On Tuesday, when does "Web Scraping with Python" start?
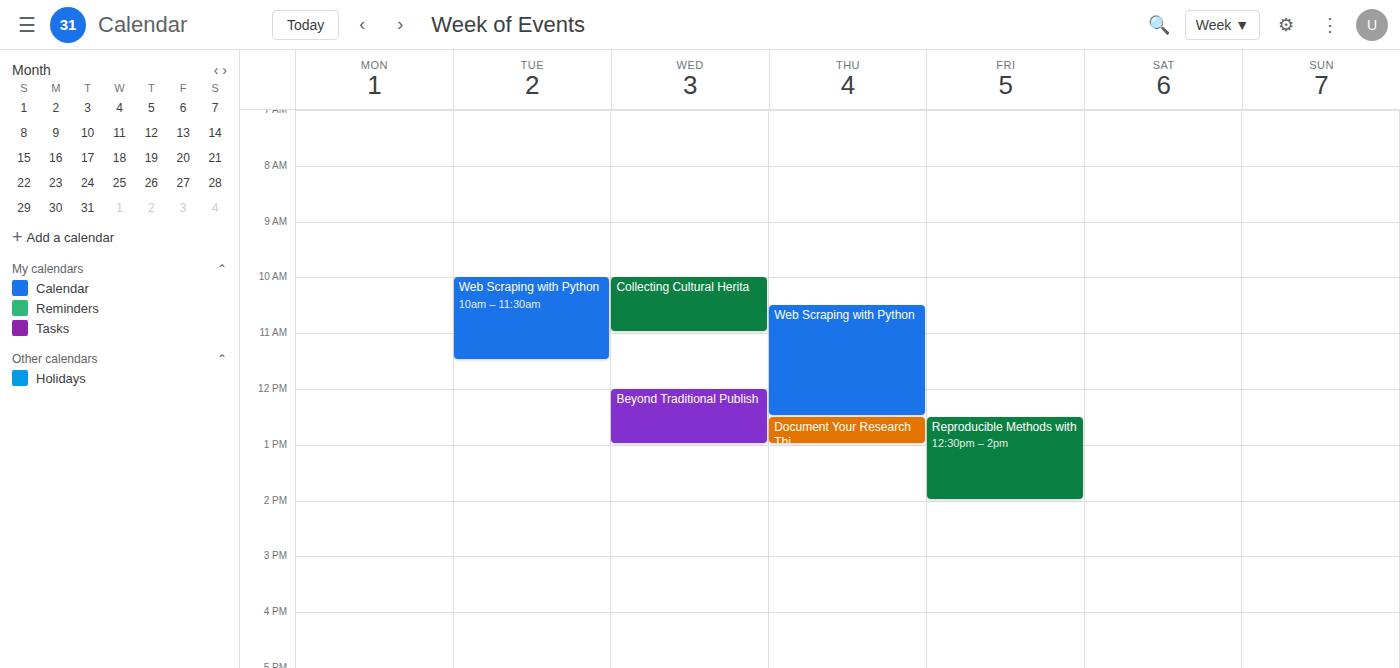
10:00 AM